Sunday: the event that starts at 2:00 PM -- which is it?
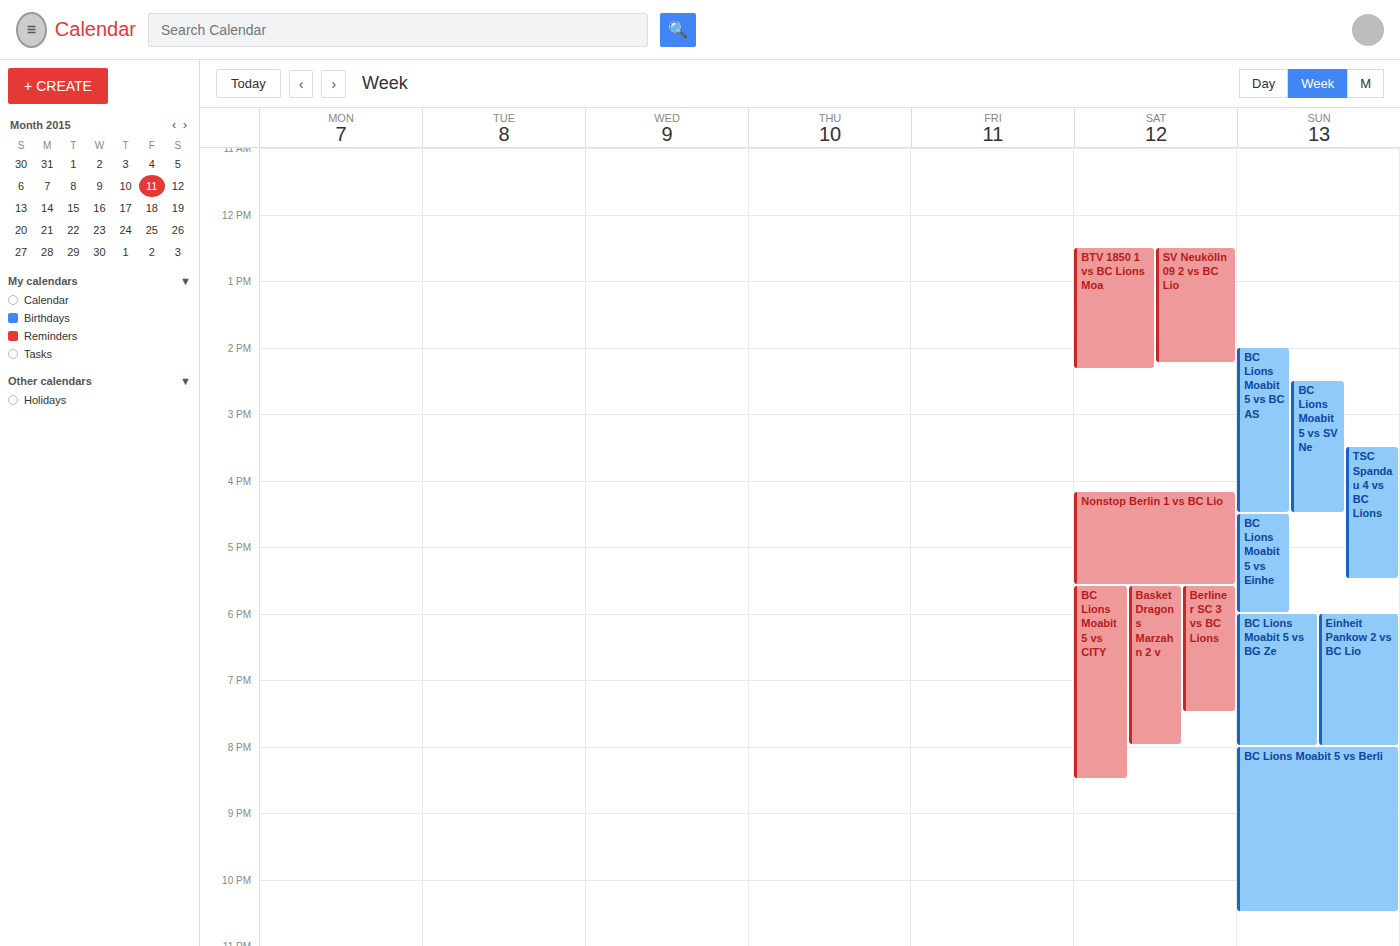
"BC Lions Moabit 5 vs BC AS"